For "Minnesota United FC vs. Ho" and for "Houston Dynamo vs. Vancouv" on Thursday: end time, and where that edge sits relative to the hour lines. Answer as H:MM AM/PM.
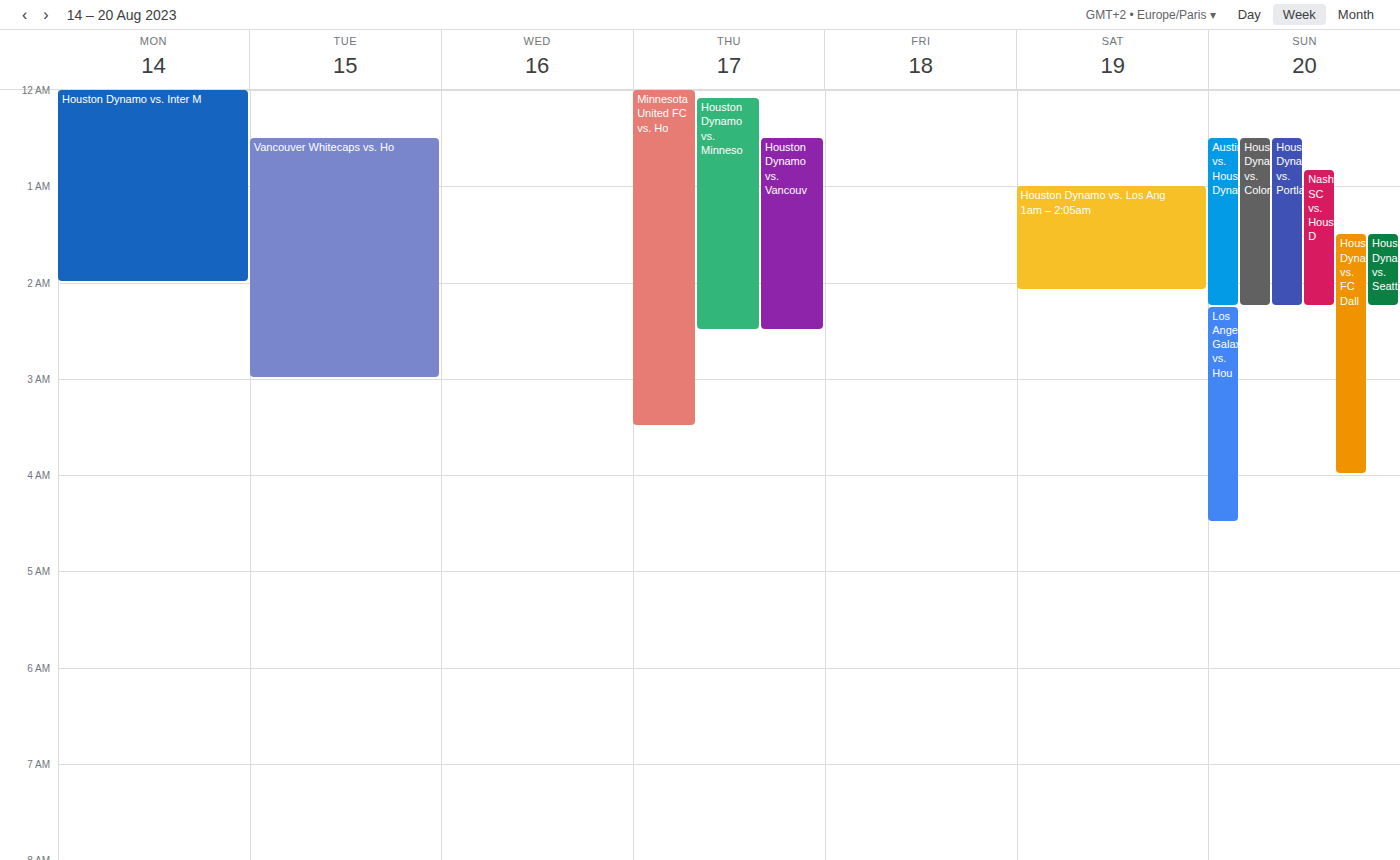
"Minnesota United FC vs. Ho": 3:30 AM, halfway between the 3 AM and 4 AM lines. "Houston Dynamo vs. Vancouv": 2:30 AM, halfway between the 2 AM and 3 AM lines.